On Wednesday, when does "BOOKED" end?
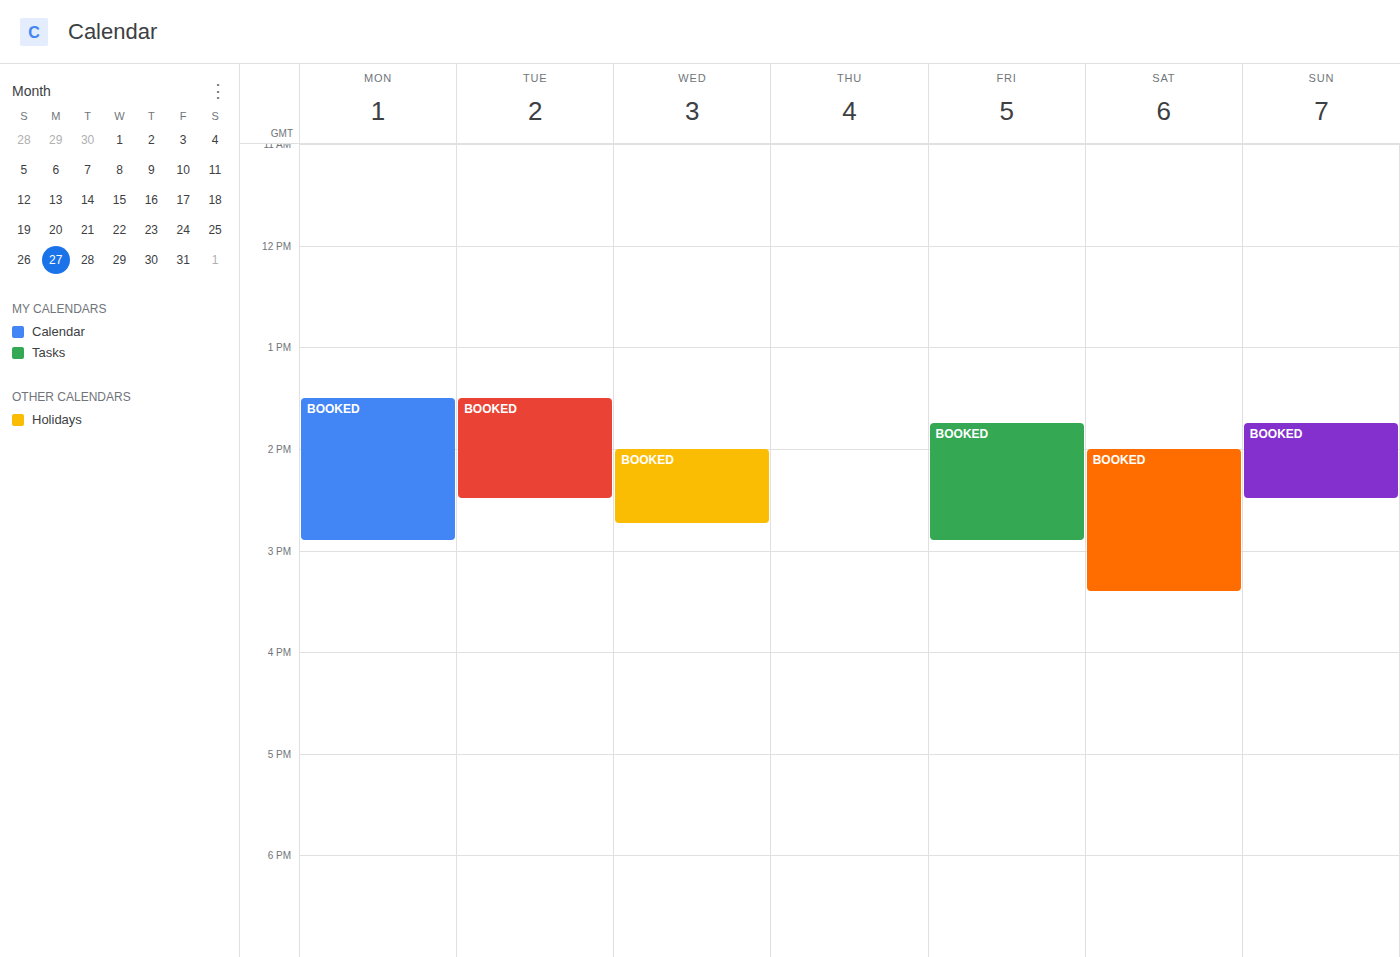
14:45